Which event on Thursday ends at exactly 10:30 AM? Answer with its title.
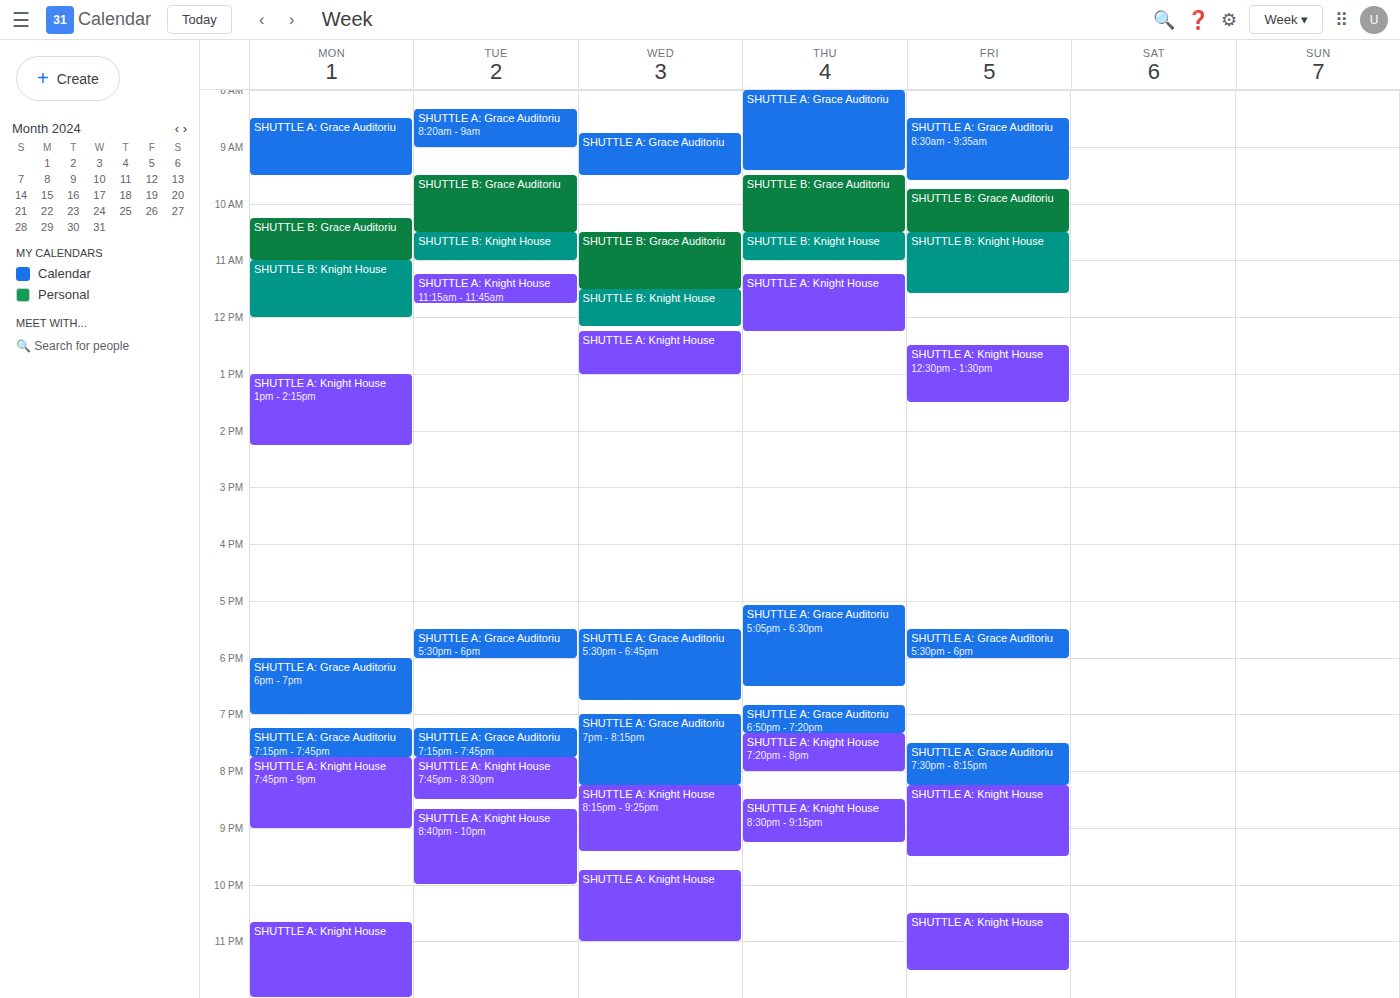
"SHUTTLE B: Grace Auditoriu"